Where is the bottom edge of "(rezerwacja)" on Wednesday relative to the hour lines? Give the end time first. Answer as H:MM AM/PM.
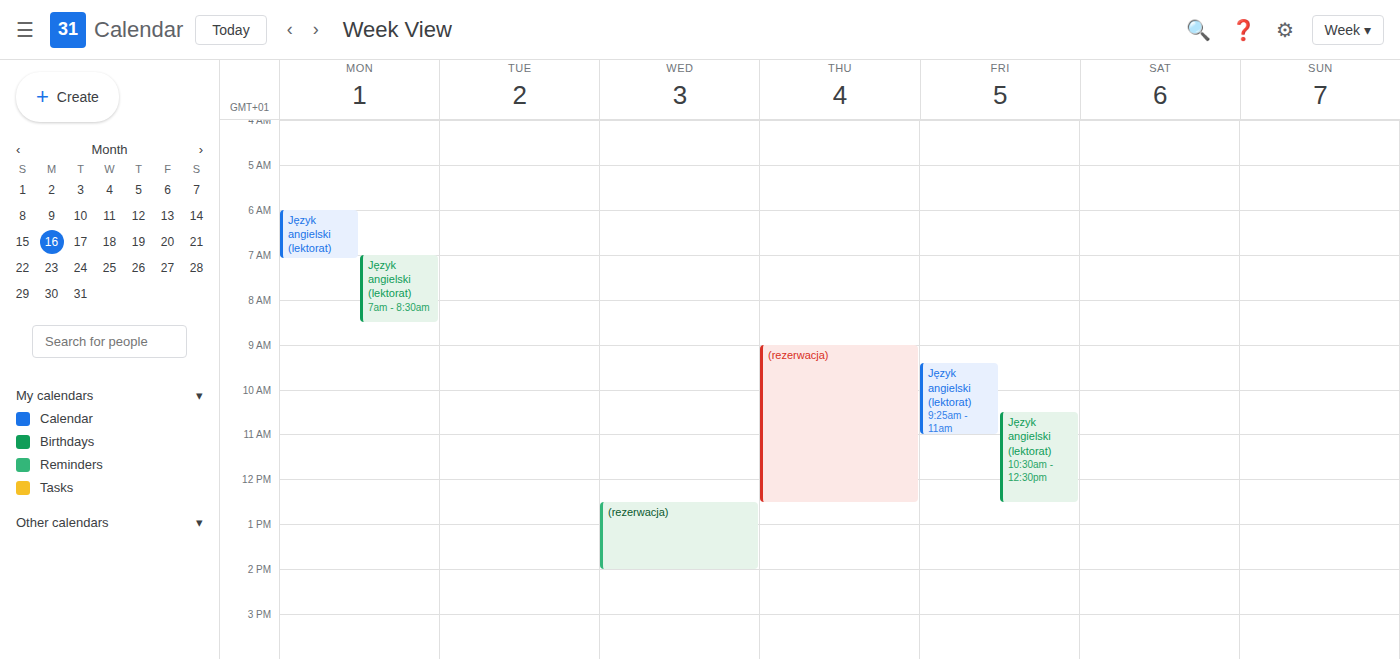
2:00 PM -- exactly on the 2 PM line.